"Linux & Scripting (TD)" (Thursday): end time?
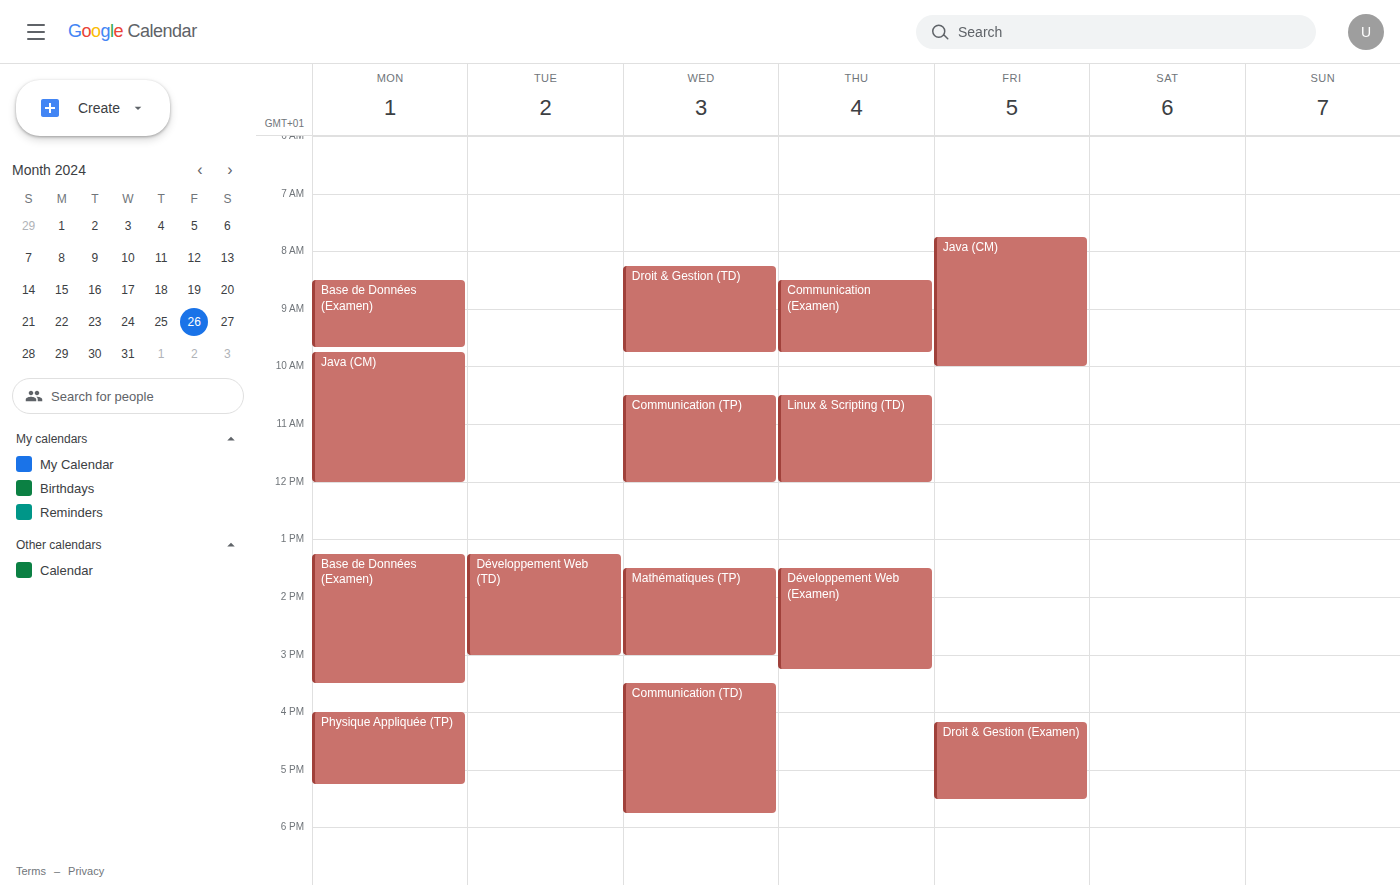
12:00 PM